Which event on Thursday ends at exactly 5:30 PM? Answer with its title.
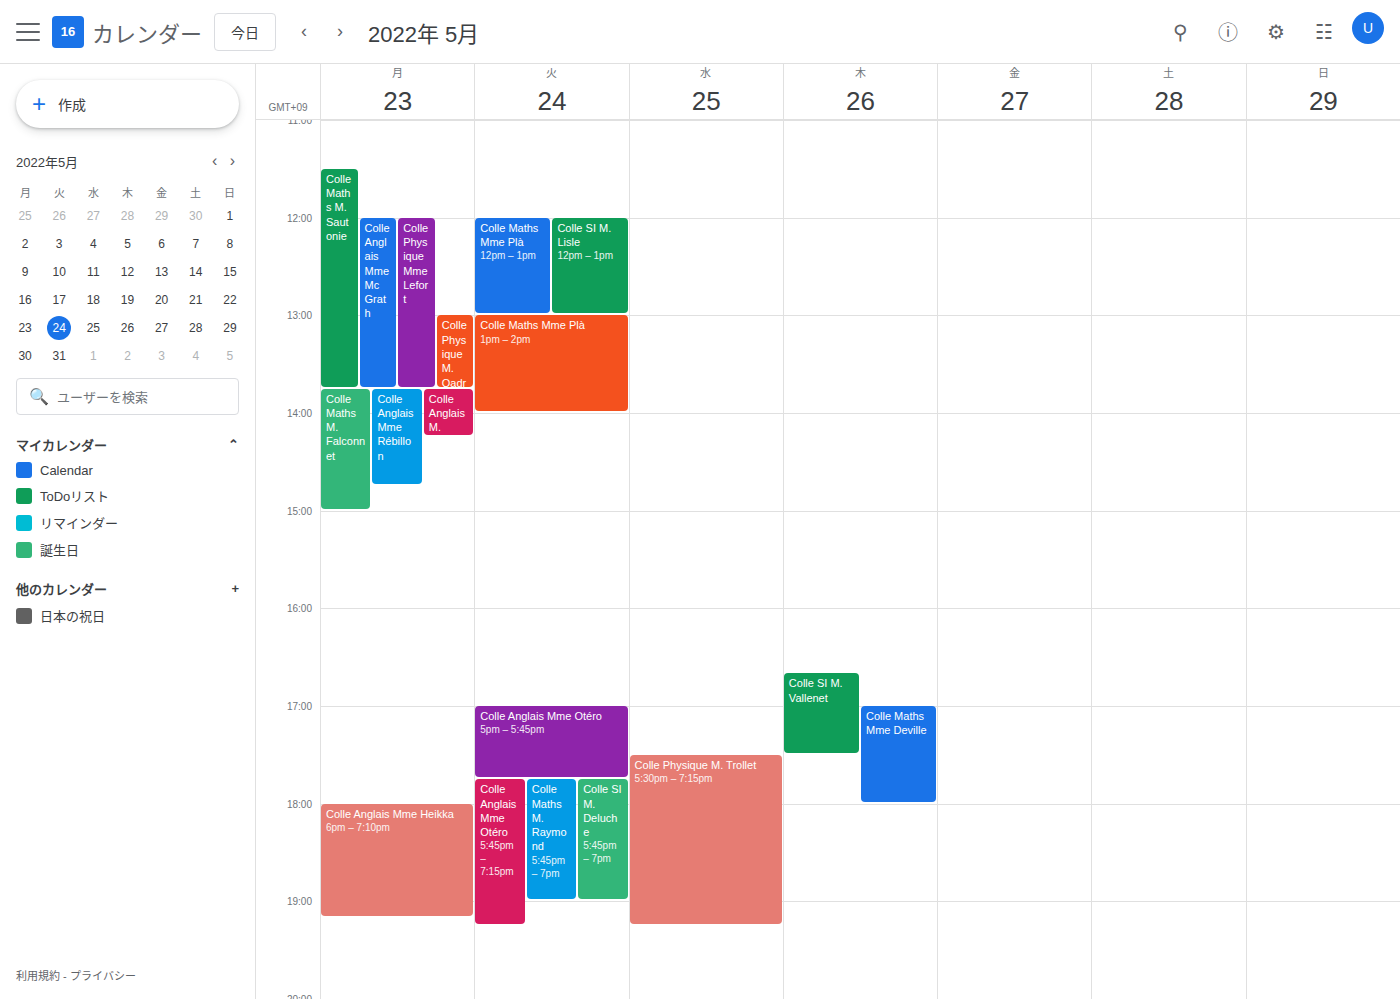
"Colle SI M. Vallenet"